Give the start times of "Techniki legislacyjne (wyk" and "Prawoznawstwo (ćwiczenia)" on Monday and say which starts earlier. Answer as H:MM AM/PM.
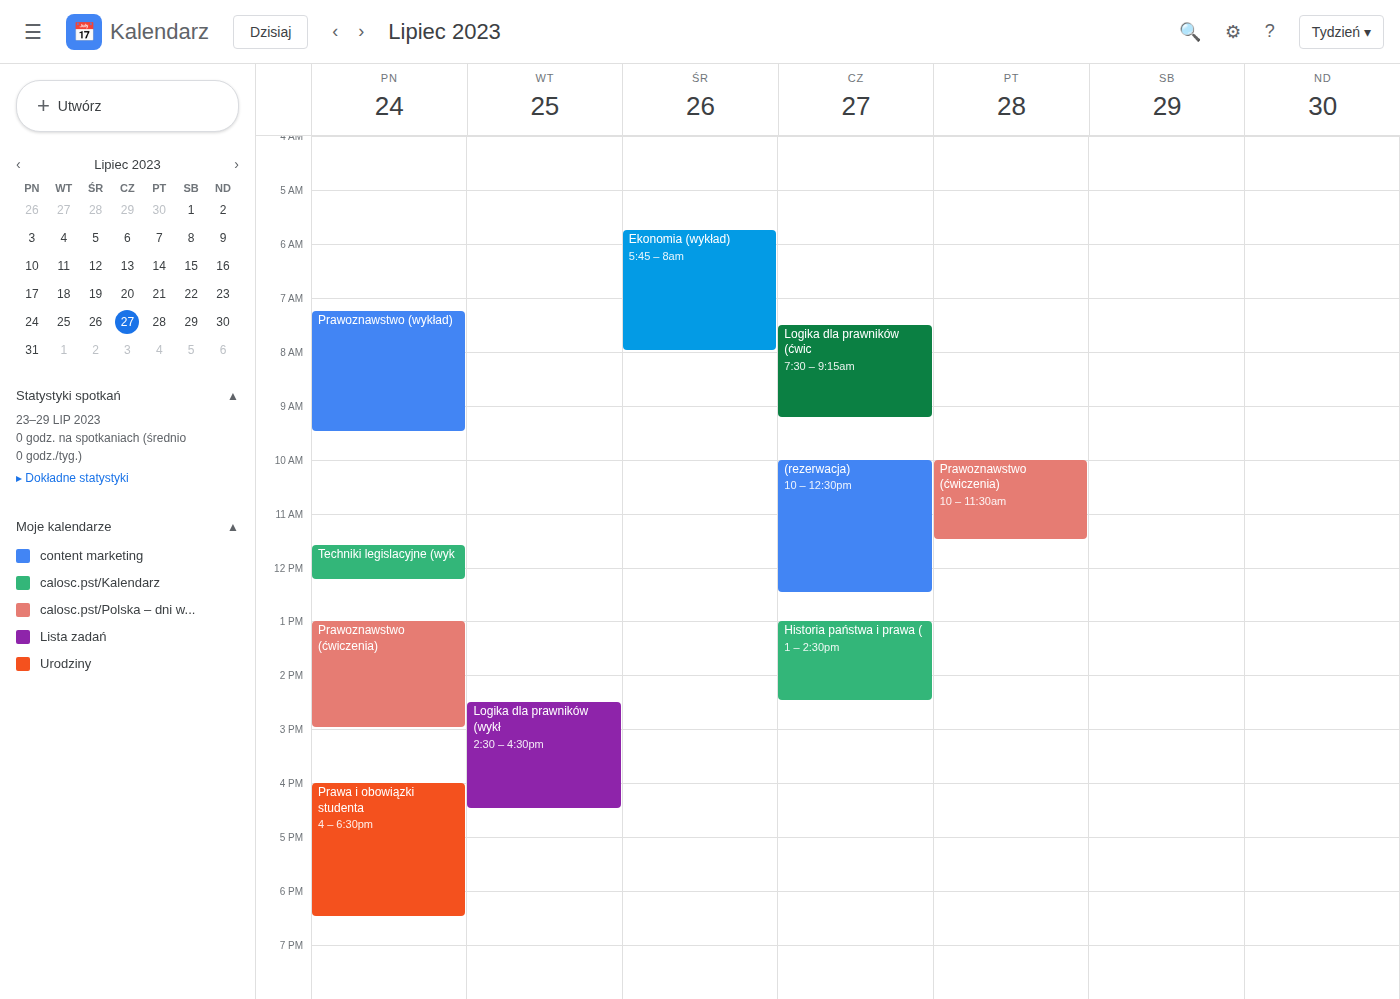
"Techniki legislacyjne (wyk" 11:35 AM; "Prawoznawstwo (ćwiczenia)" 1:00 PM.